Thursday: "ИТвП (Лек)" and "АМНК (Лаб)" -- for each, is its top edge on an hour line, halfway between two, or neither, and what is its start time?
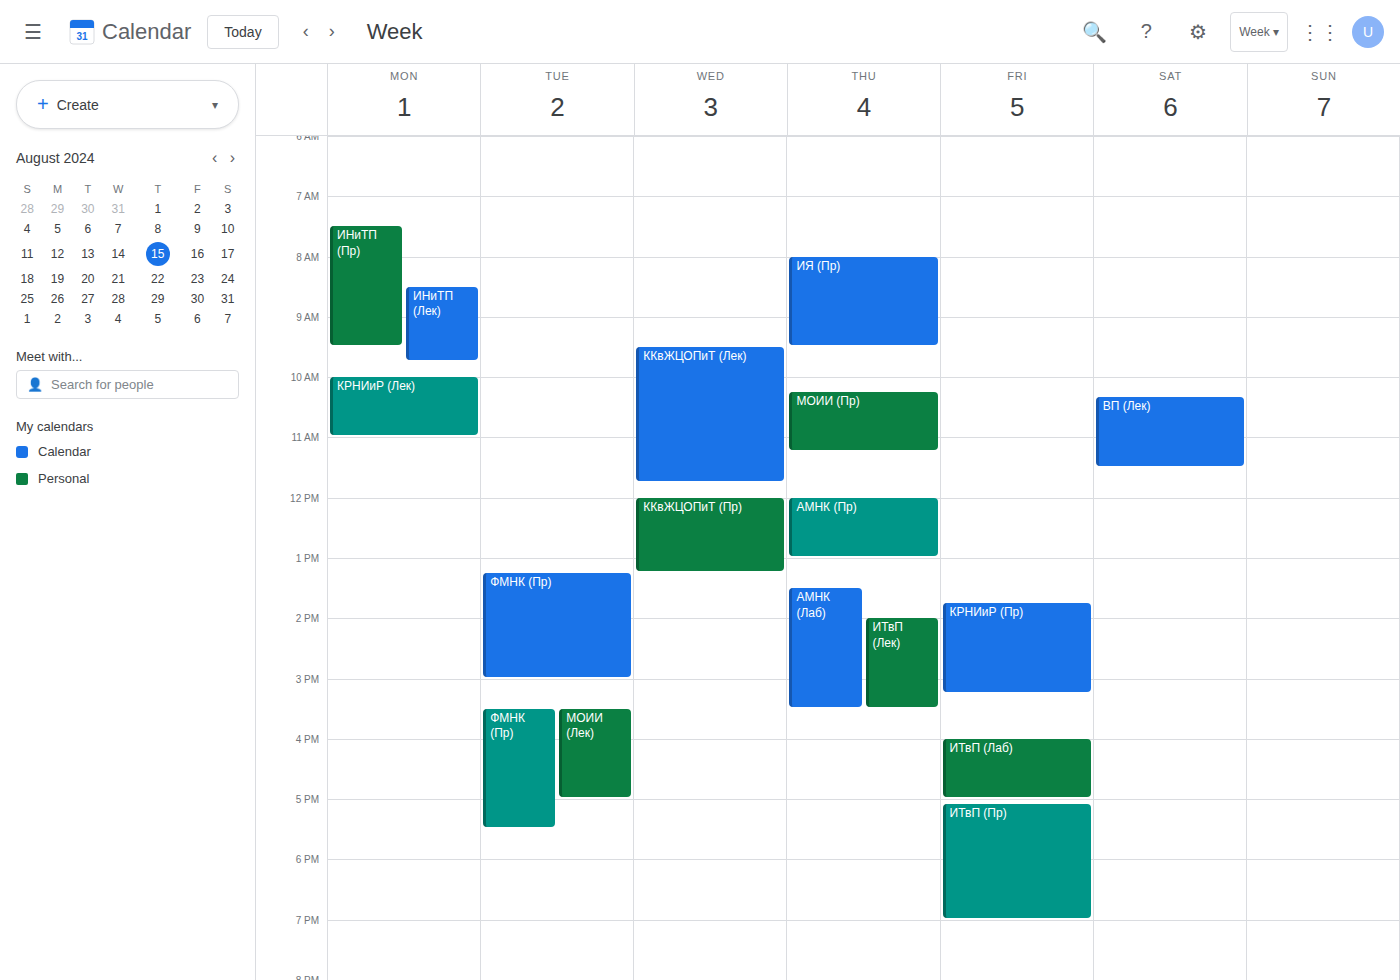
"ИТвП (Лек)": 2:00 PM, exactly on the 2 PM line. "АМНК (Лаб)": 1:30 PM, halfway between the 1 PM and 2 PM lines.